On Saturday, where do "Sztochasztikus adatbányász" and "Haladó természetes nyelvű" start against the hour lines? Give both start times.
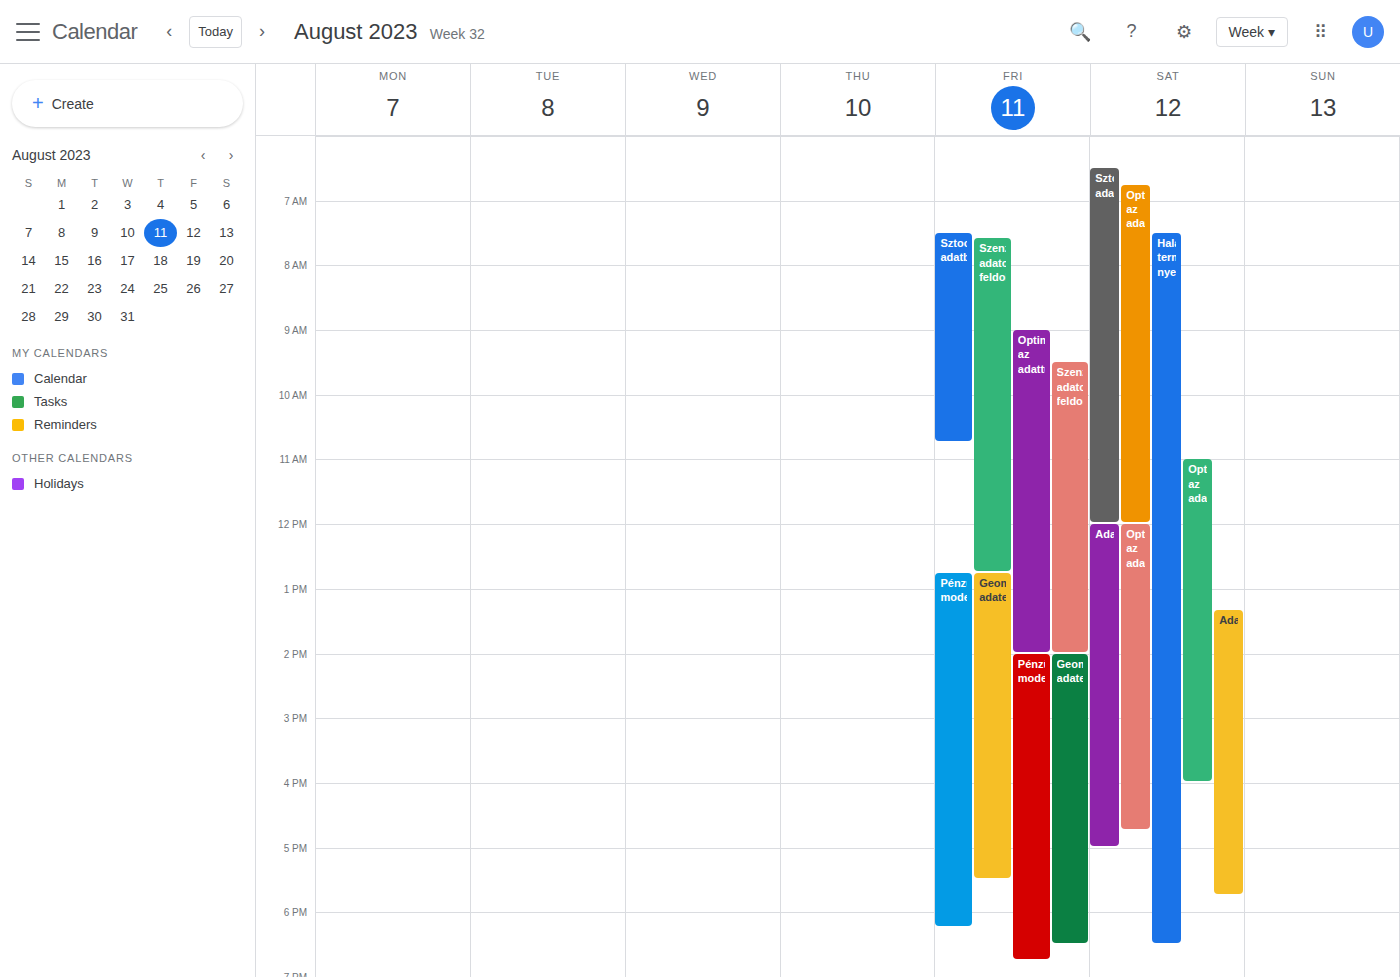
"Sztochasztikus adatbányász": 06:30, halfway between the 06:00 and 07:00 lines. "Haladó természetes nyelvű": 07:30, halfway between the 07:00 and 08:00 lines.